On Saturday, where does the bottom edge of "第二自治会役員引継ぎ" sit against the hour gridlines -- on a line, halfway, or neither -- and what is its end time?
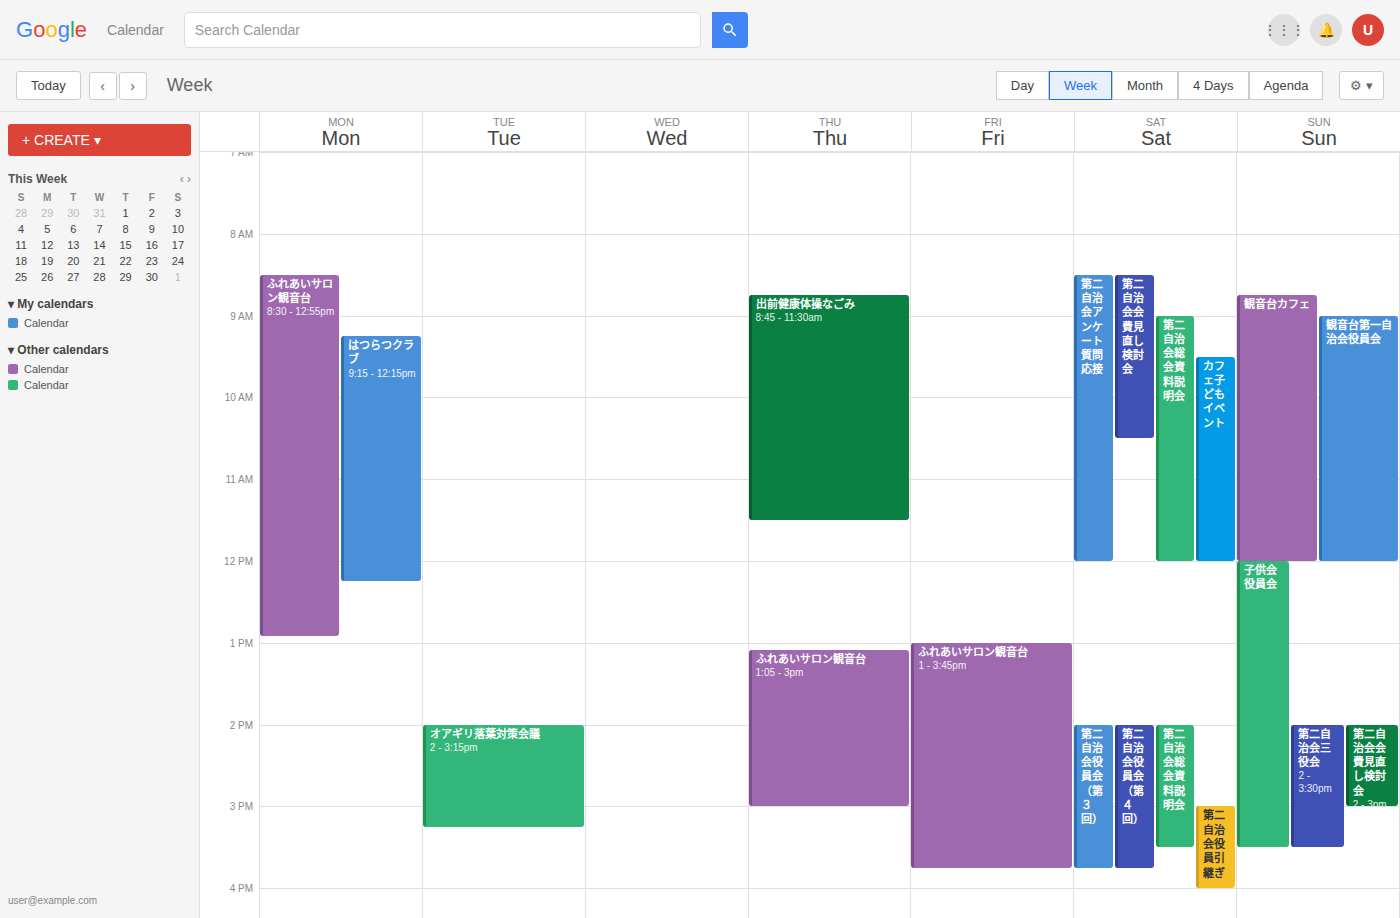
4:00 PM -- exactly on the 4 PM line.